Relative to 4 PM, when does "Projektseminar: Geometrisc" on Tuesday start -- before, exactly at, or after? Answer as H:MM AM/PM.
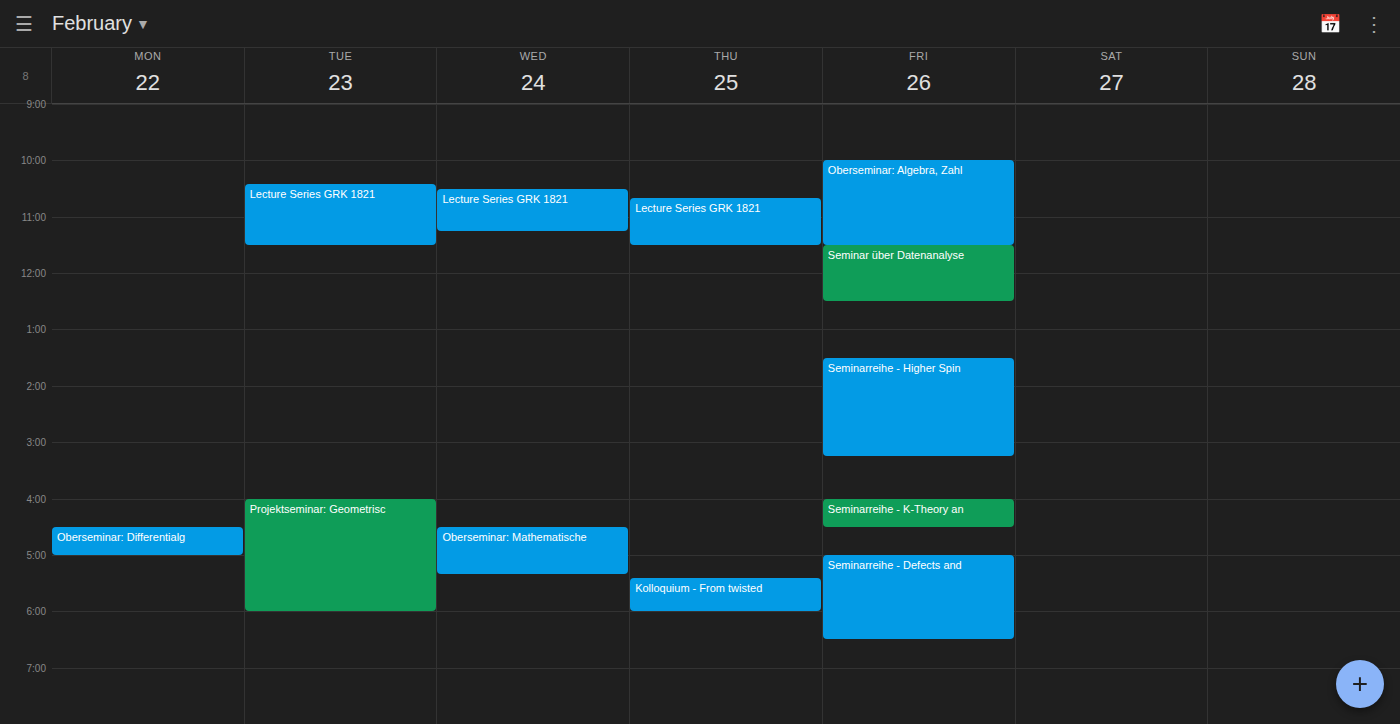
4:00 PM -- exactly at 4 PM, on the 4 PM line.